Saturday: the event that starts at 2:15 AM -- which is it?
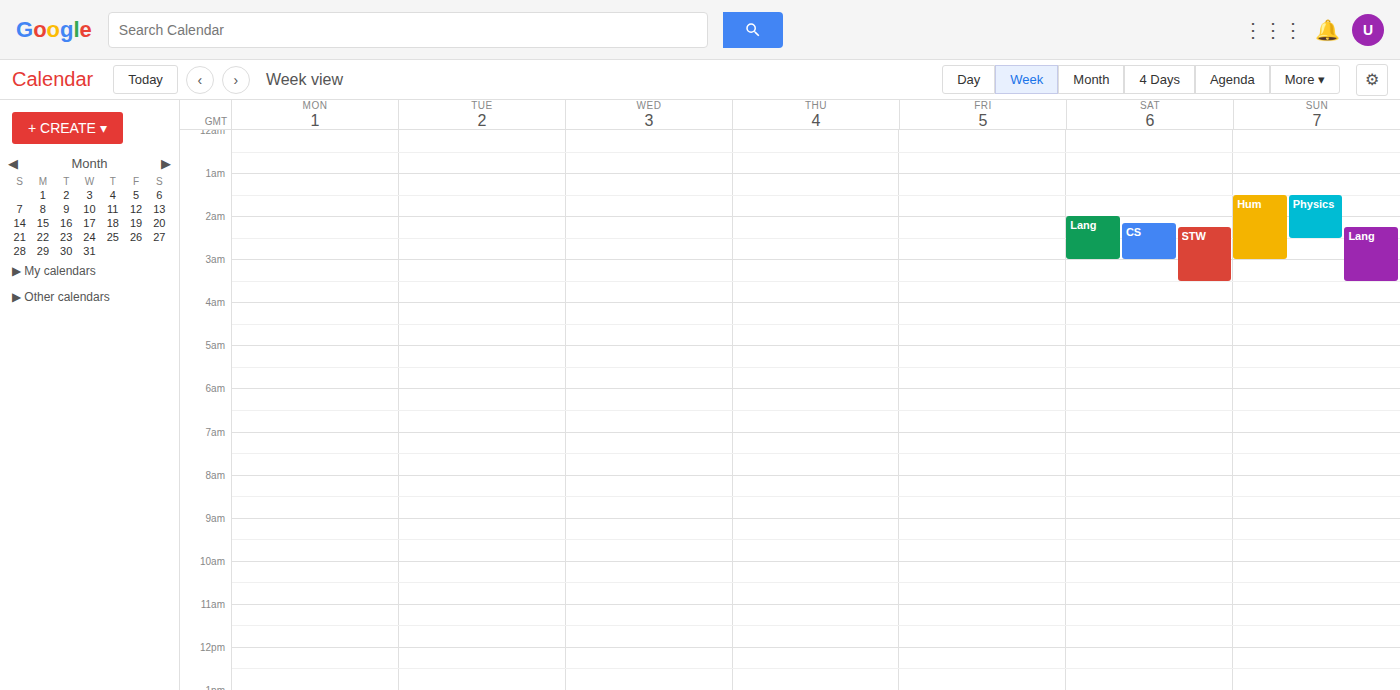
"STW"